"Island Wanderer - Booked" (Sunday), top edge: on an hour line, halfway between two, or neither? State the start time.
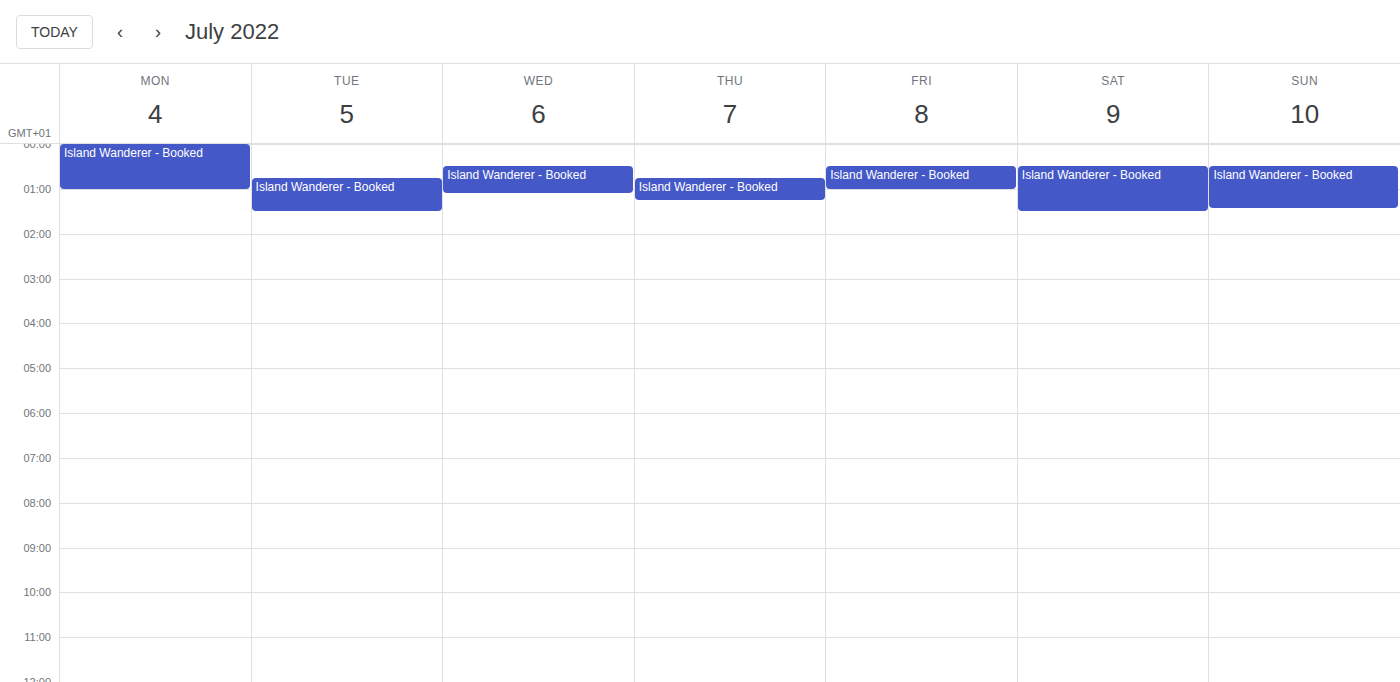
12:30 AM -- halfway between the 12 AM and 1 AM lines.